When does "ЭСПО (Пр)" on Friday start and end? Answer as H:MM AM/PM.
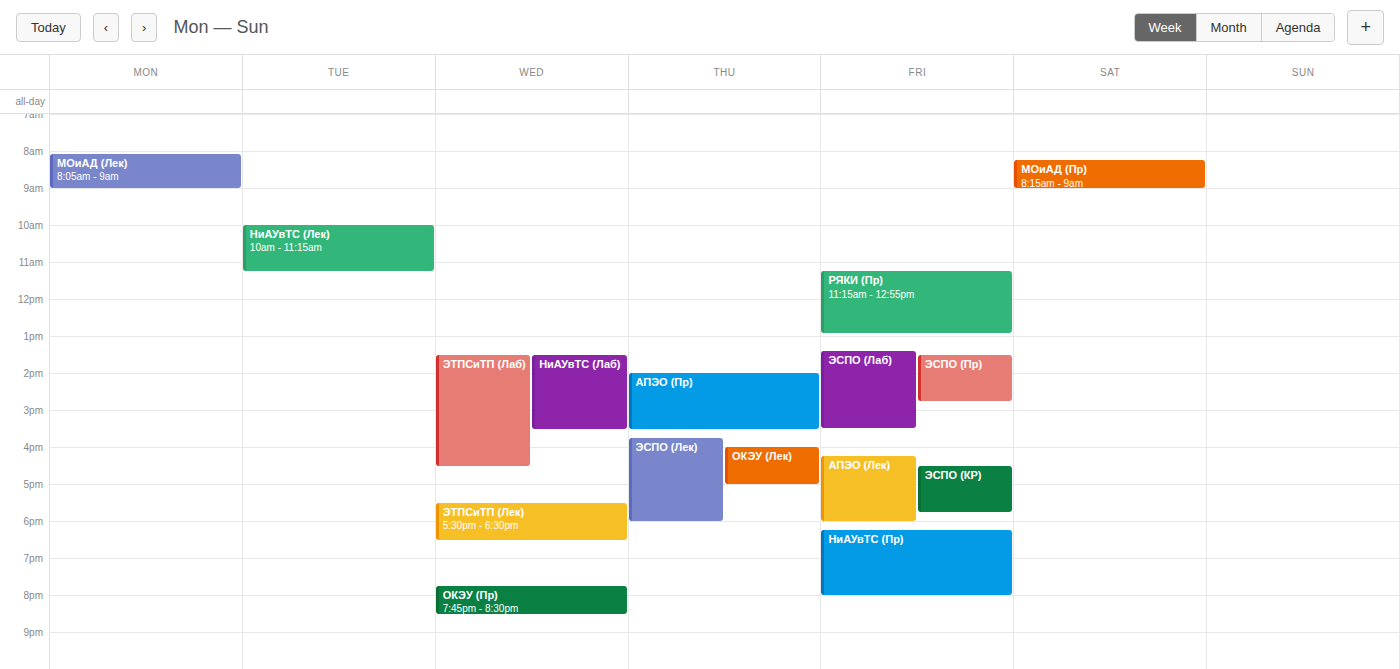
1:30 PM to 2:45 PM